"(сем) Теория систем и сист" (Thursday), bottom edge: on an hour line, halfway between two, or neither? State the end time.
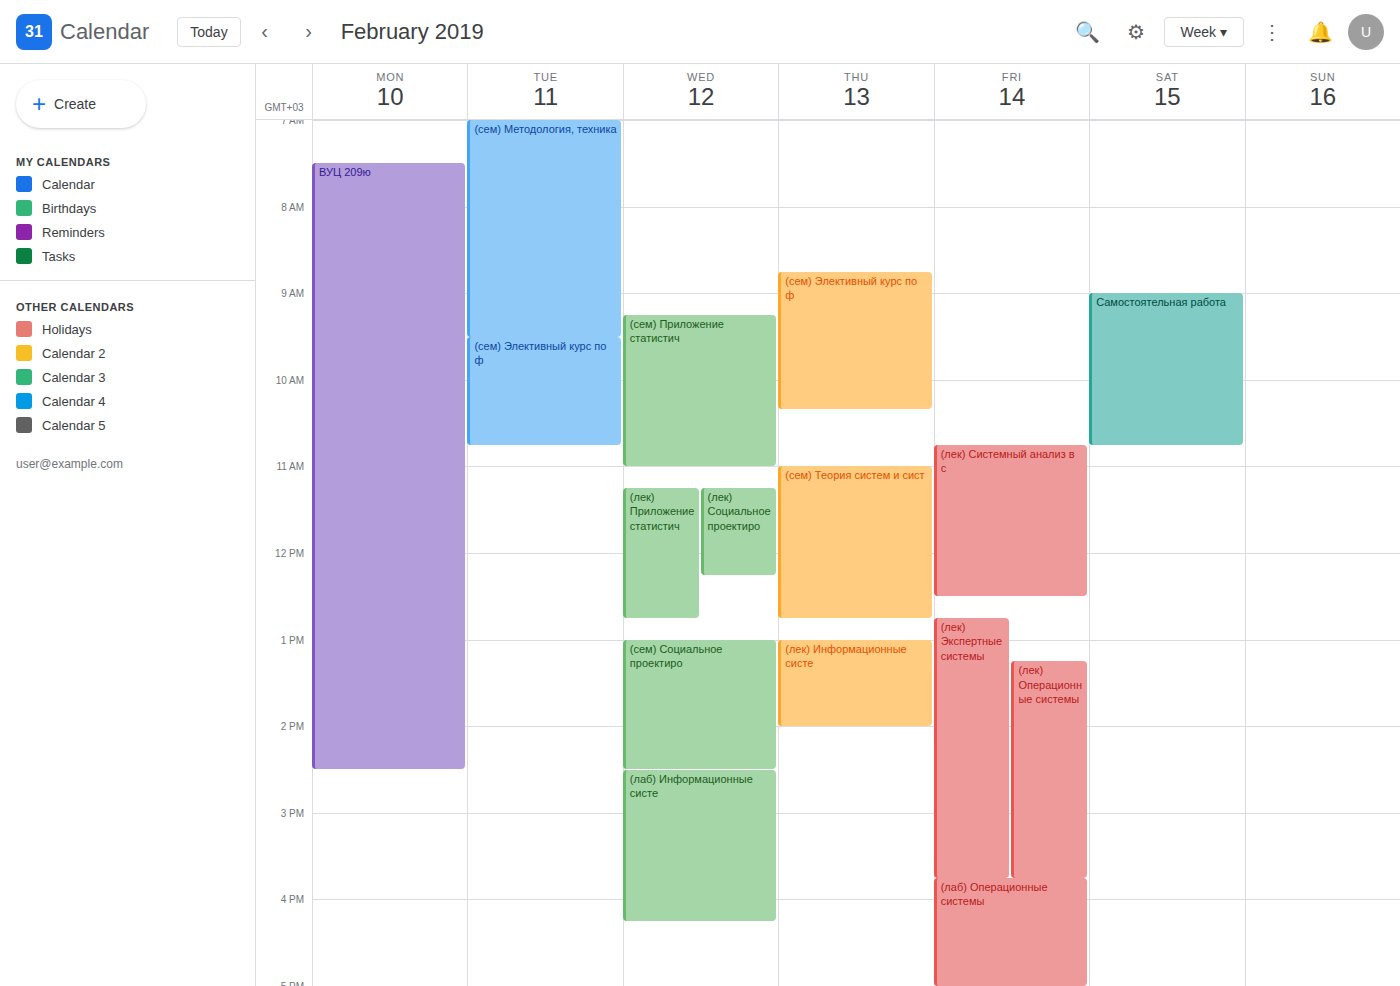
12:45 PM -- neither: three quarters of the way from the 12 PM line to the 1 PM line.